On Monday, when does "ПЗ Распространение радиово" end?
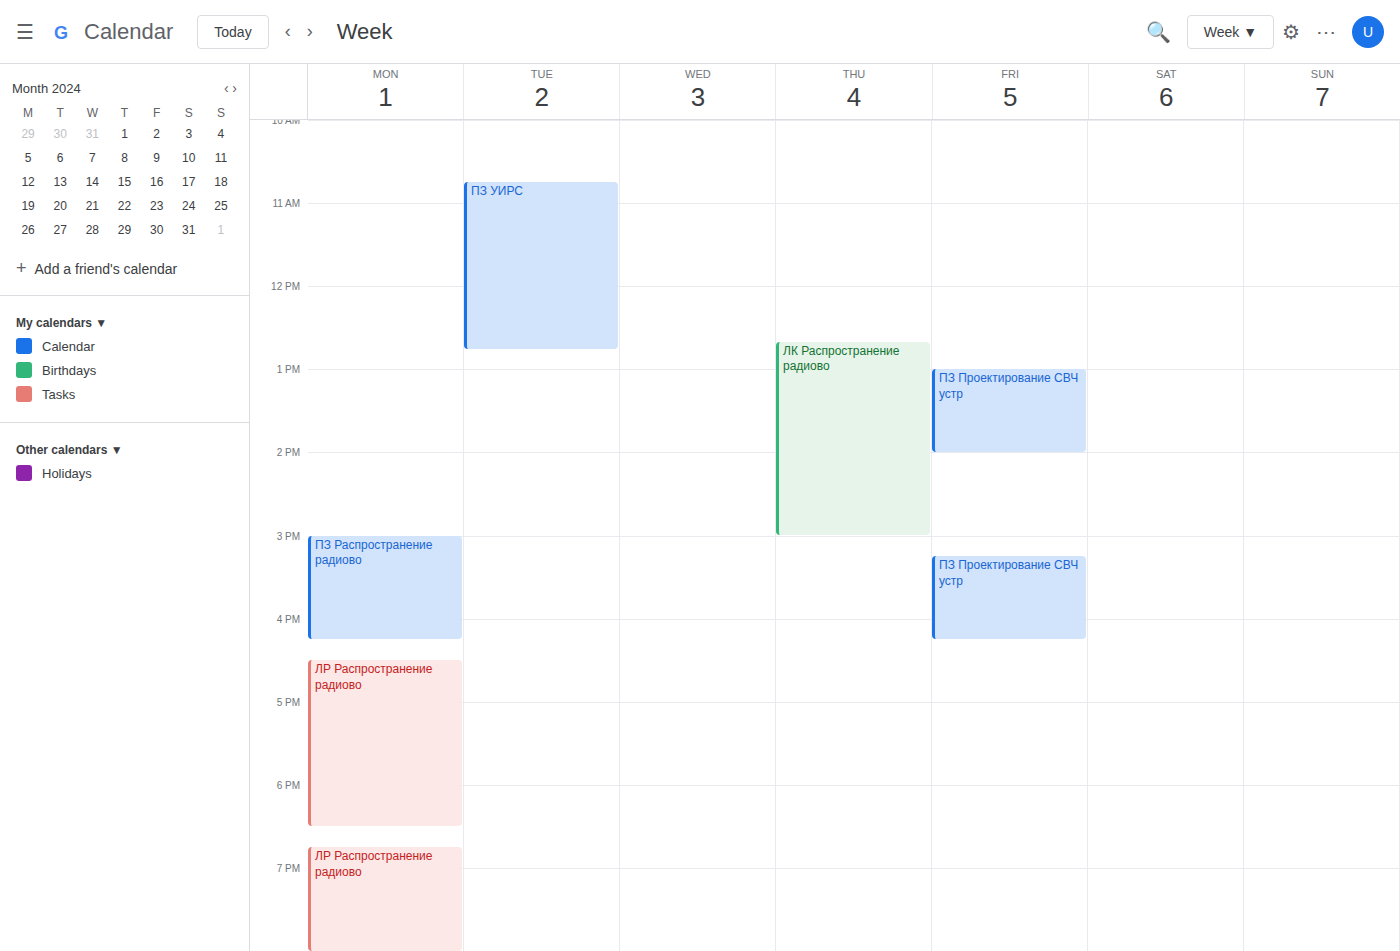
4:15 PM